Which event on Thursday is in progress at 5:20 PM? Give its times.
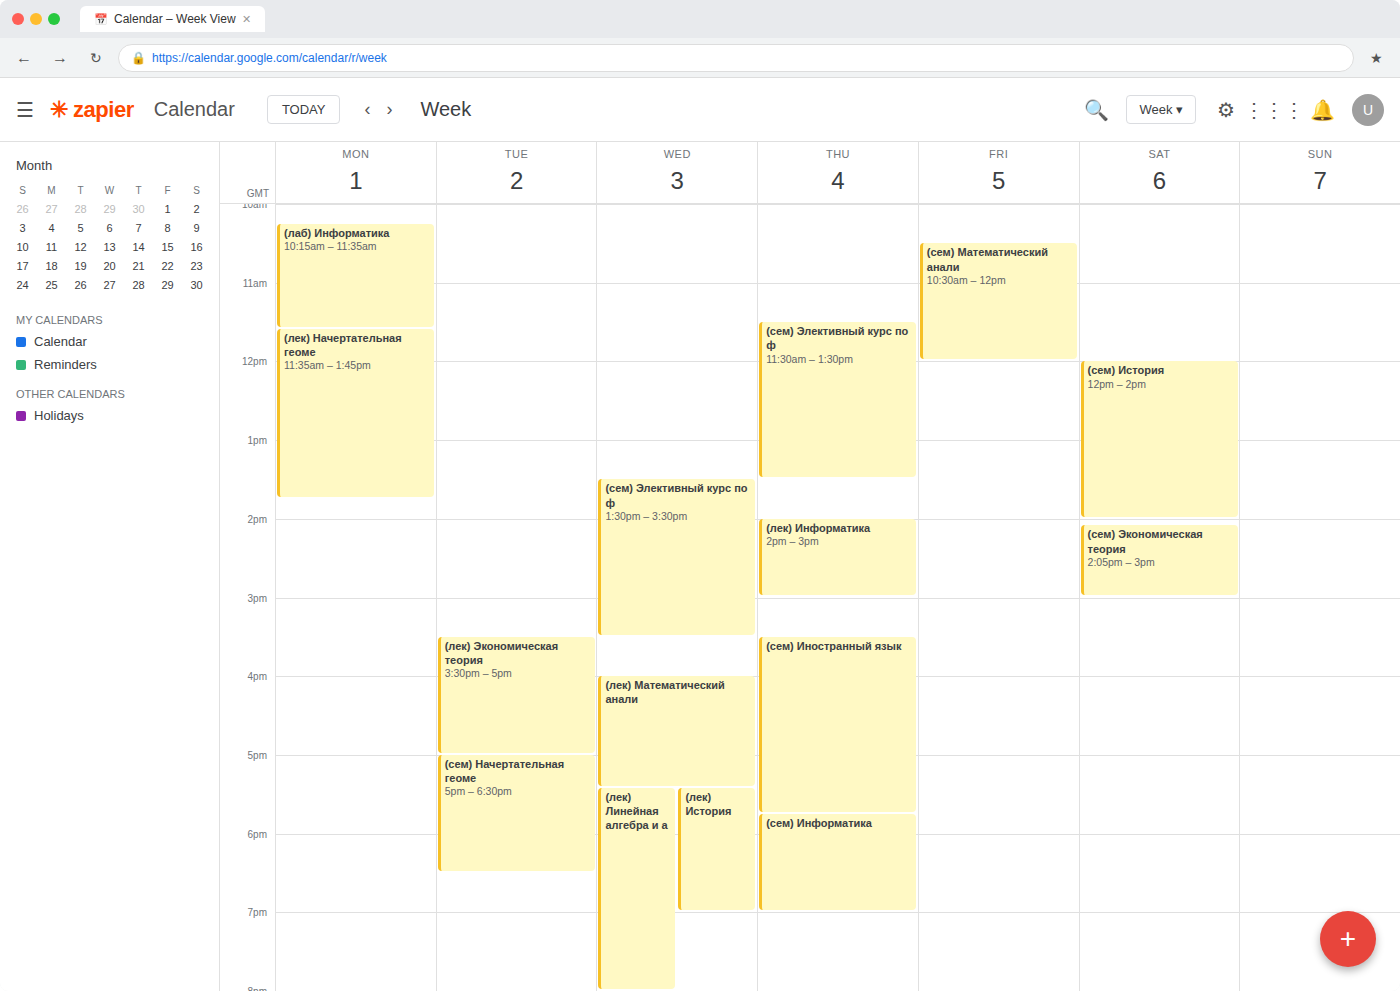
"(сем) Иностранный язык", 3:30 PM to 5:45 PM